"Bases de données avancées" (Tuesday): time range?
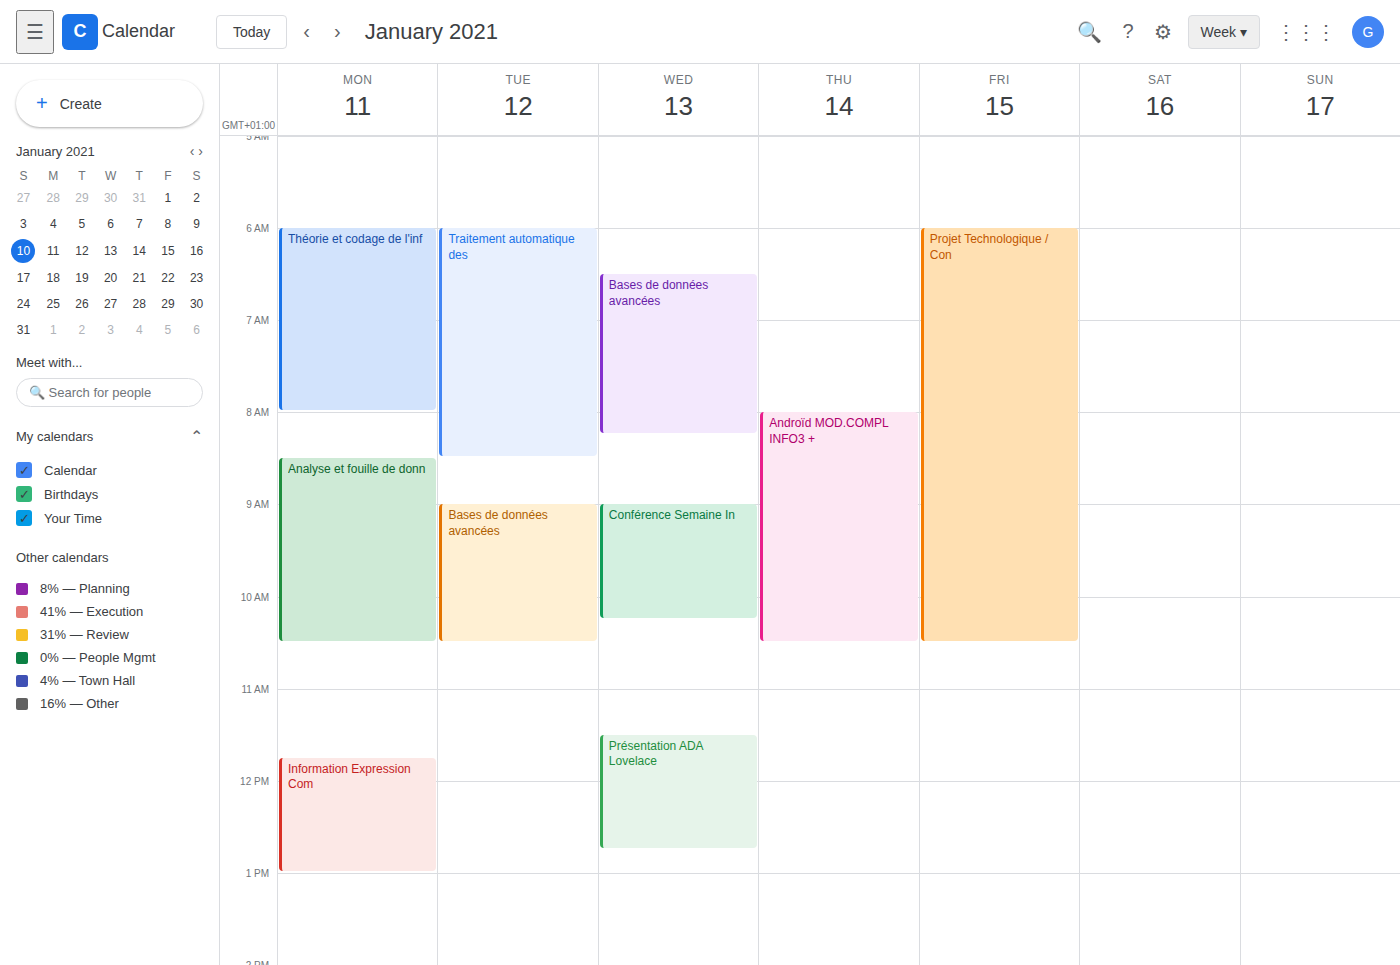
9:00 AM to 10:30 AM